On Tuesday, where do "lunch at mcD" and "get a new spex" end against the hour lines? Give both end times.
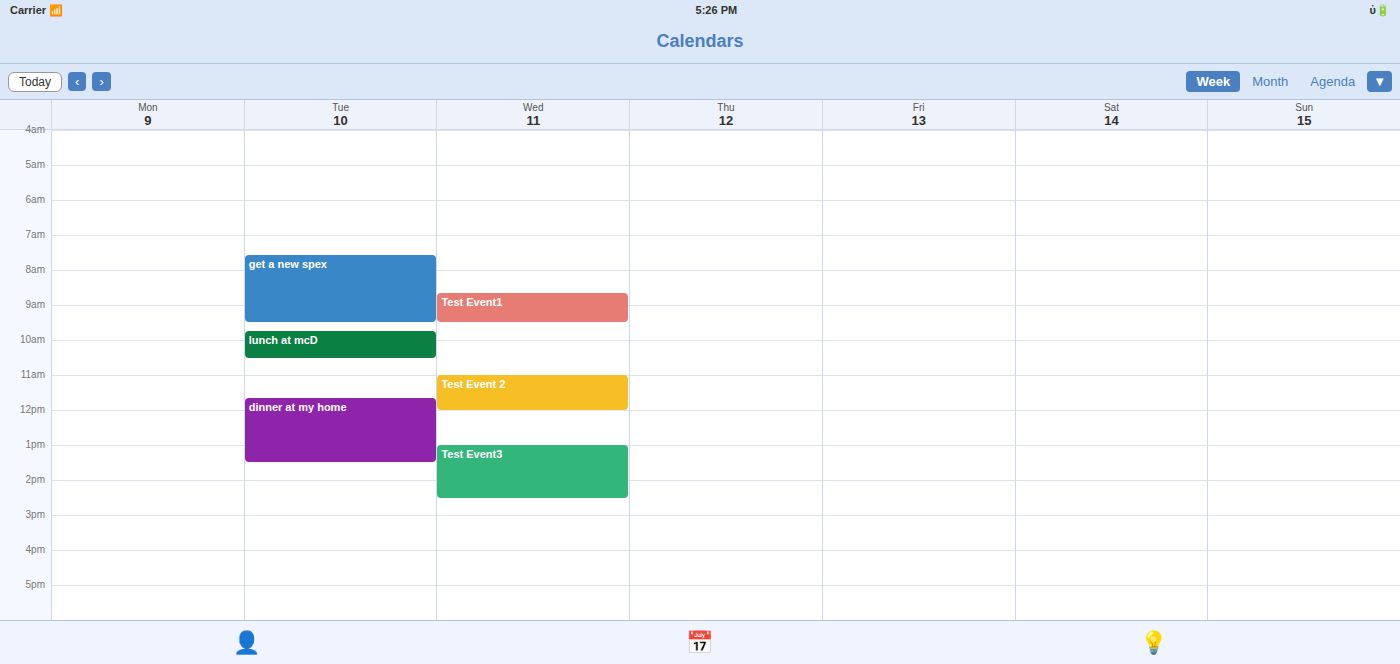
"lunch at mcD": 10:30 AM, halfway between the 10 AM and 11 AM lines. "get a new spex": 9:30 AM, halfway between the 9 AM and 10 AM lines.